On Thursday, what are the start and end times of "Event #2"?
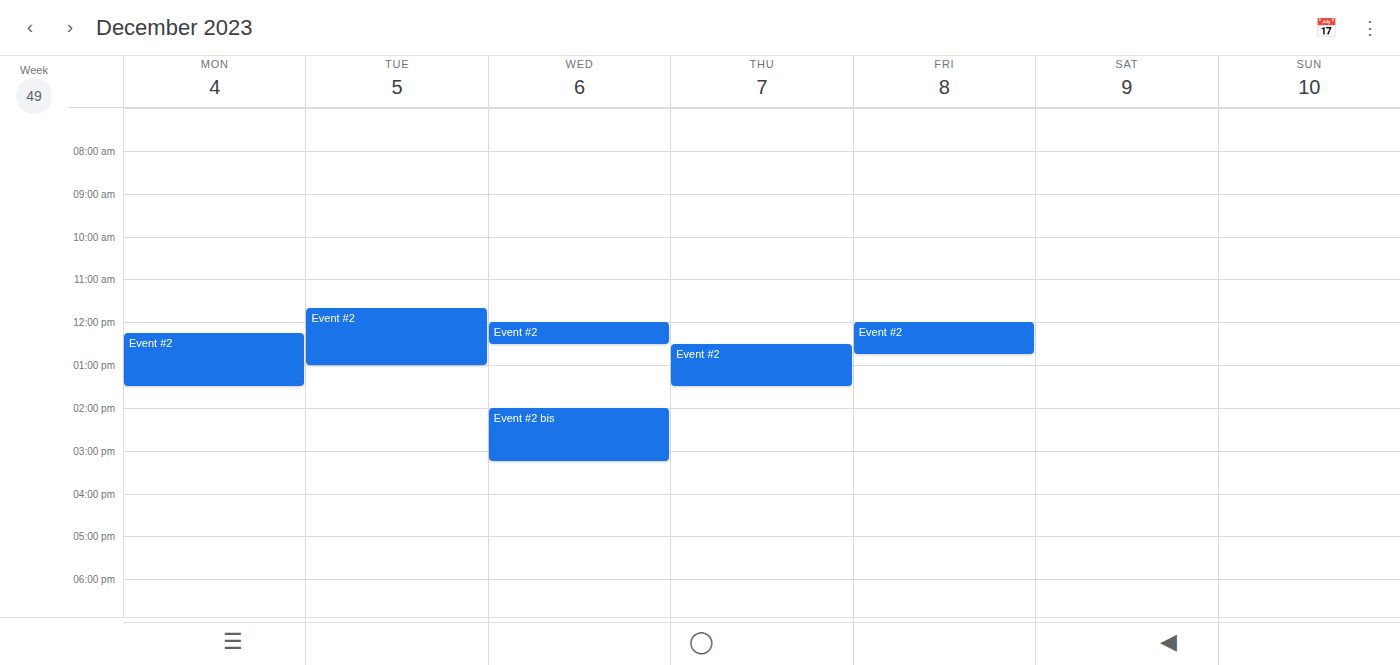
12:30 PM to 1:30 PM